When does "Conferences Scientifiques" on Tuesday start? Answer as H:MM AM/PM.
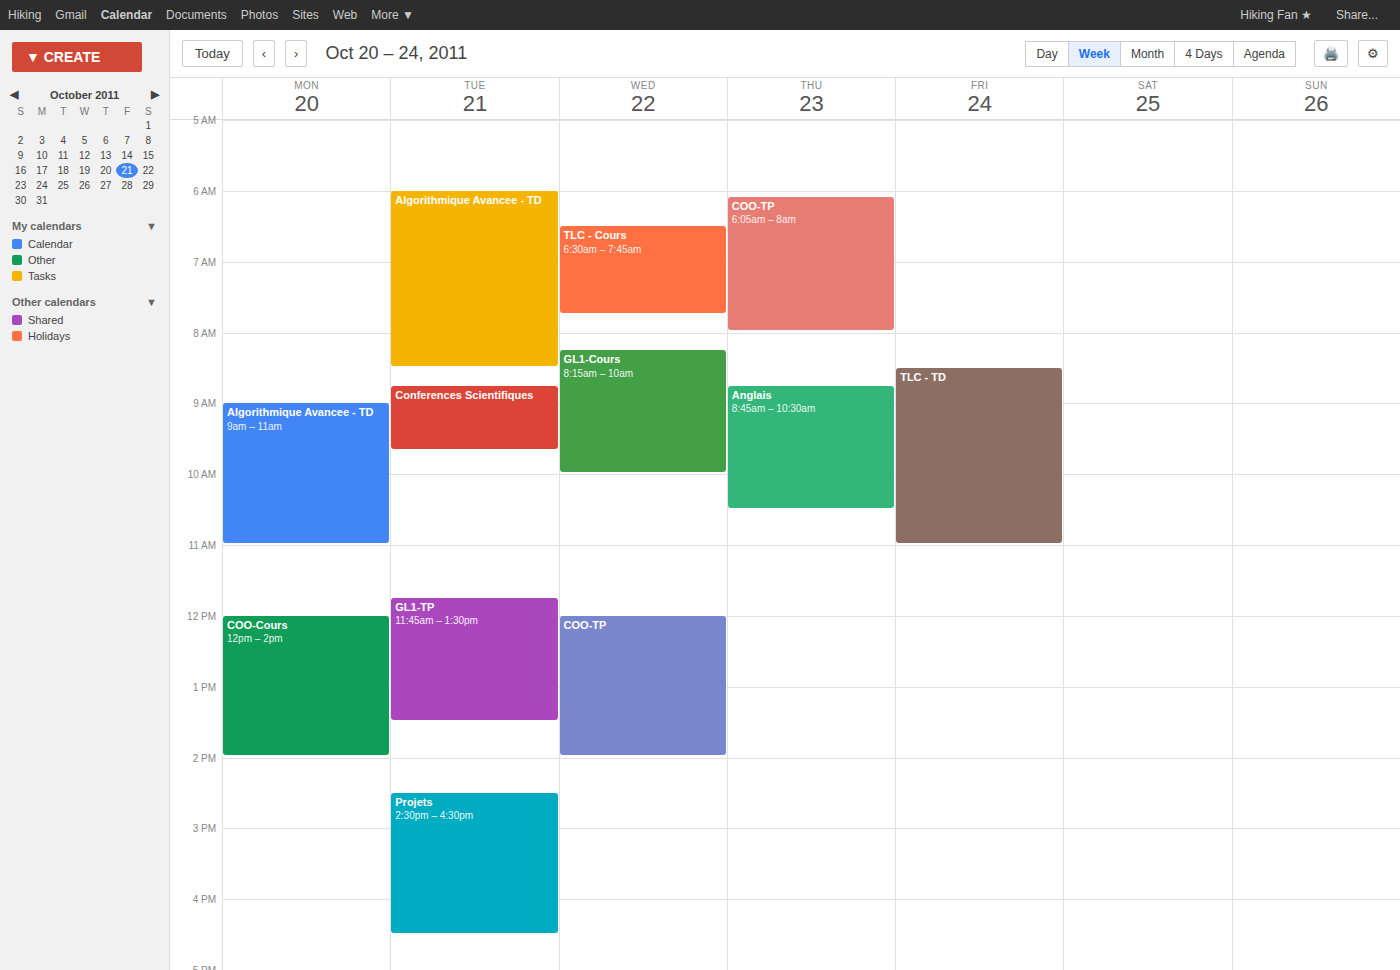
8:45 AM